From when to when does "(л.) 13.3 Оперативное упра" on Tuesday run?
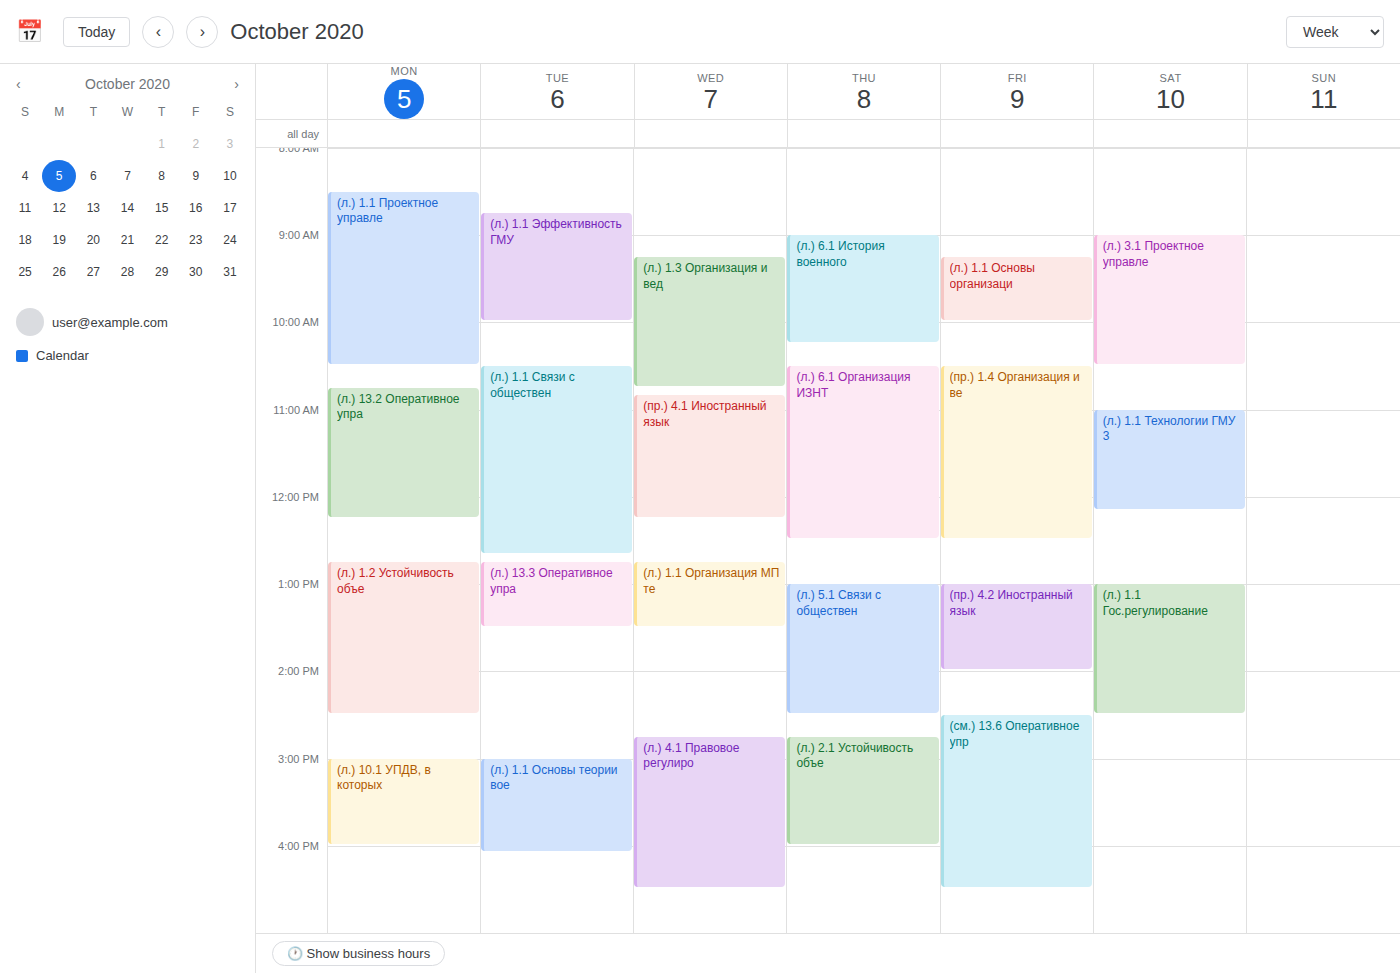
12:45 PM to 1:30 PM